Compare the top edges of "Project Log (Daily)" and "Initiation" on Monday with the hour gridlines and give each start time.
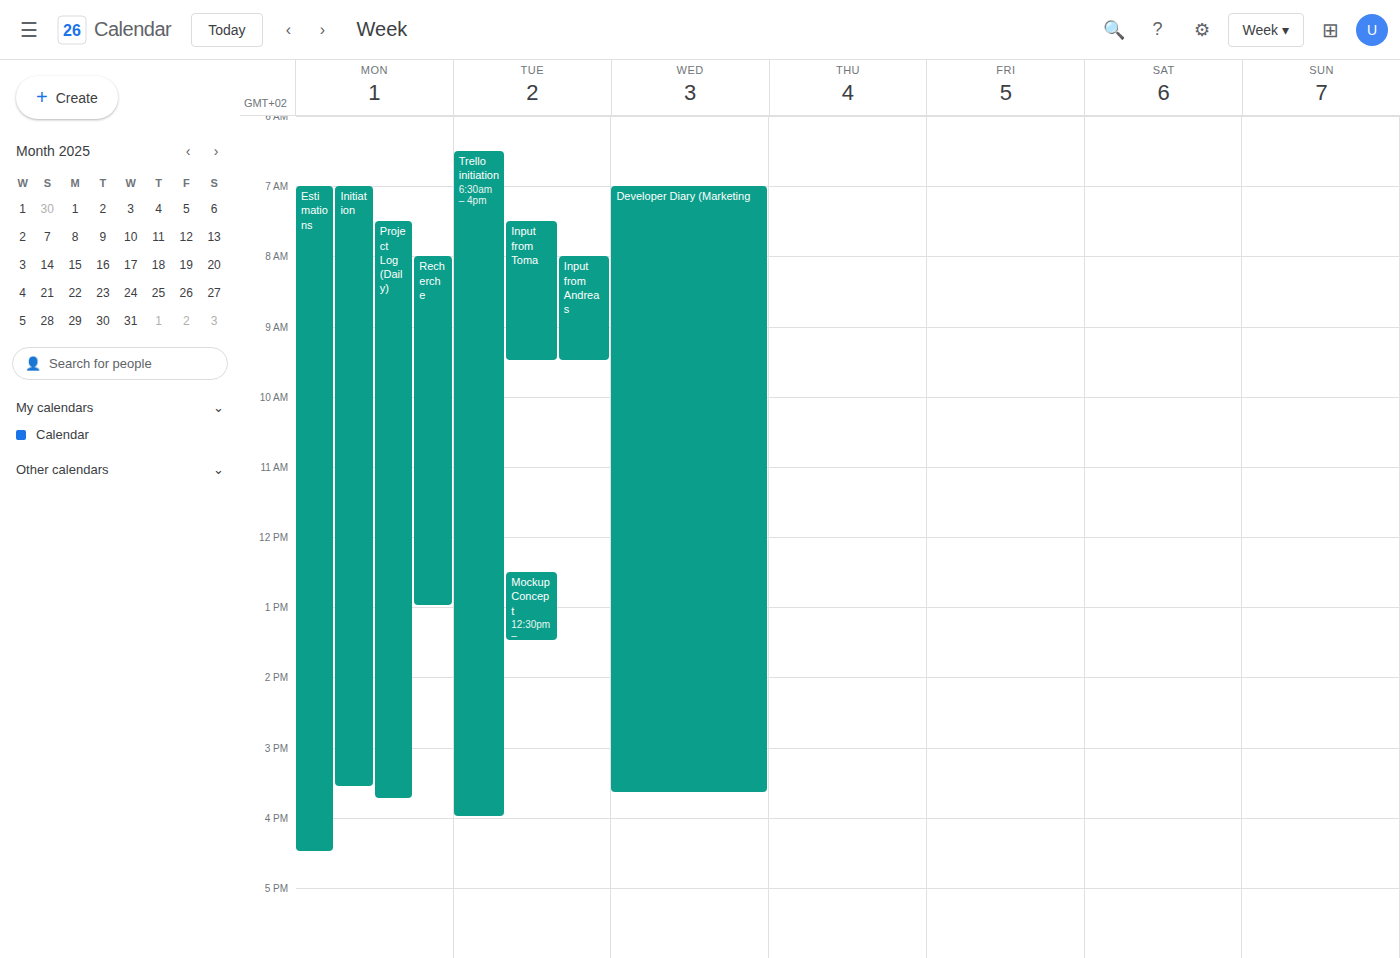
"Project Log (Daily)": 07:30, halfway between the 07:00 and 08:00 lines. "Initiation": 07:00, exactly on the 07:00 line.